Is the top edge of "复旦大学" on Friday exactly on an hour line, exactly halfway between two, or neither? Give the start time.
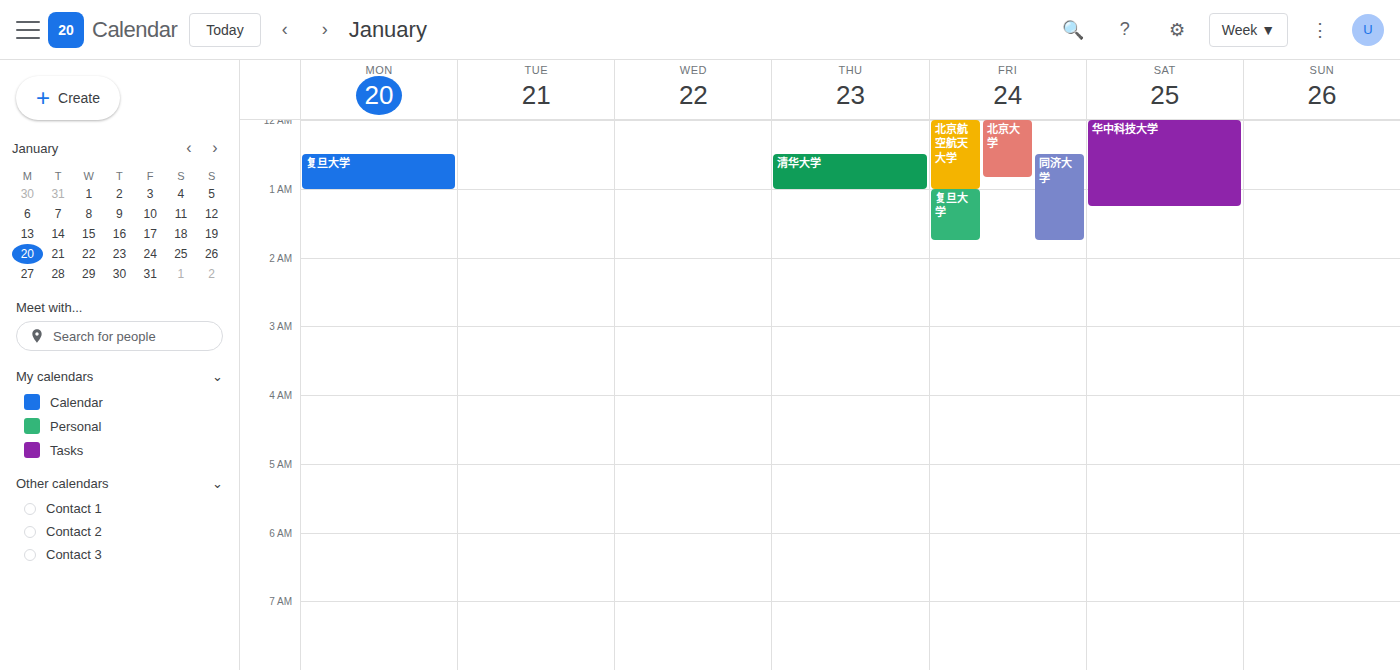
1:00 AM -- exactly on the 1 AM line.